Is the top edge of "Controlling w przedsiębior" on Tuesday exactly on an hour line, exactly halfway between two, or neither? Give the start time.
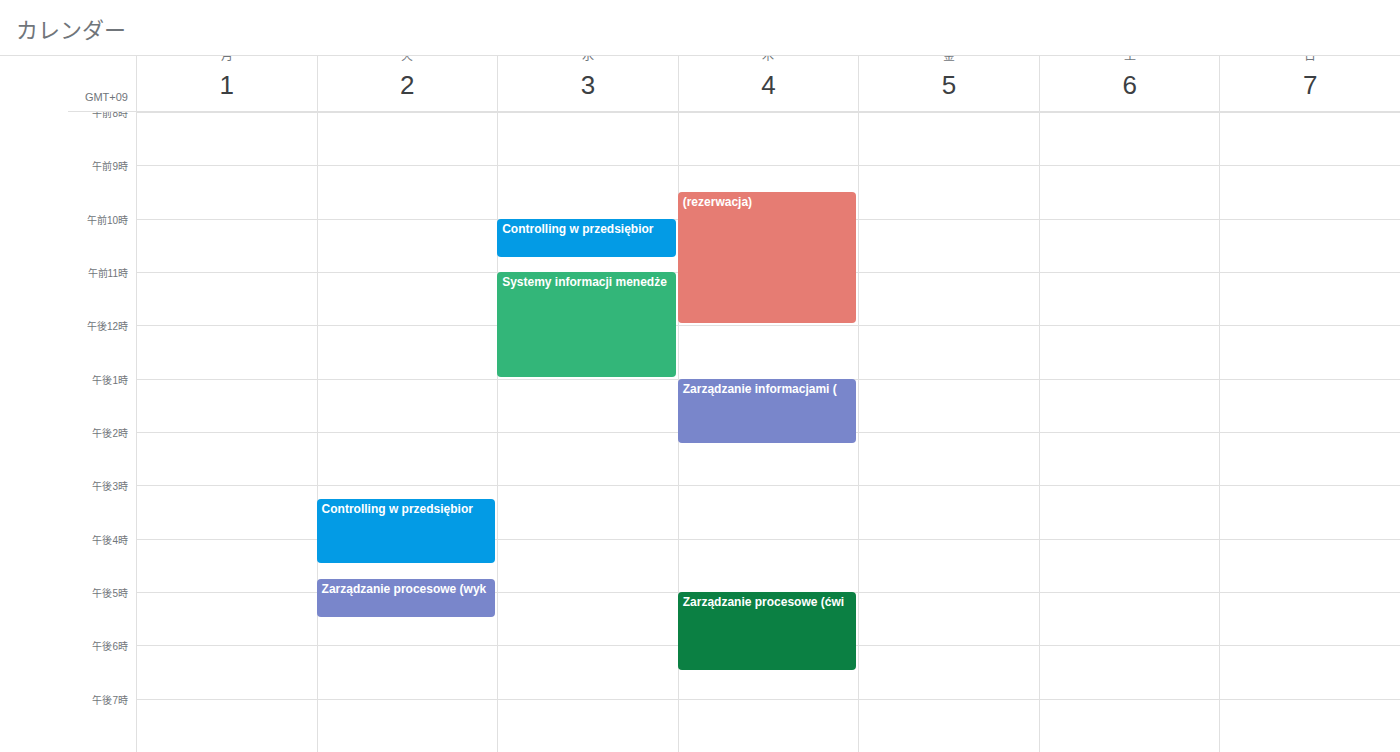
15:15 -- neither: a quarter of the way from the 15:00 line to the 16:00 line.